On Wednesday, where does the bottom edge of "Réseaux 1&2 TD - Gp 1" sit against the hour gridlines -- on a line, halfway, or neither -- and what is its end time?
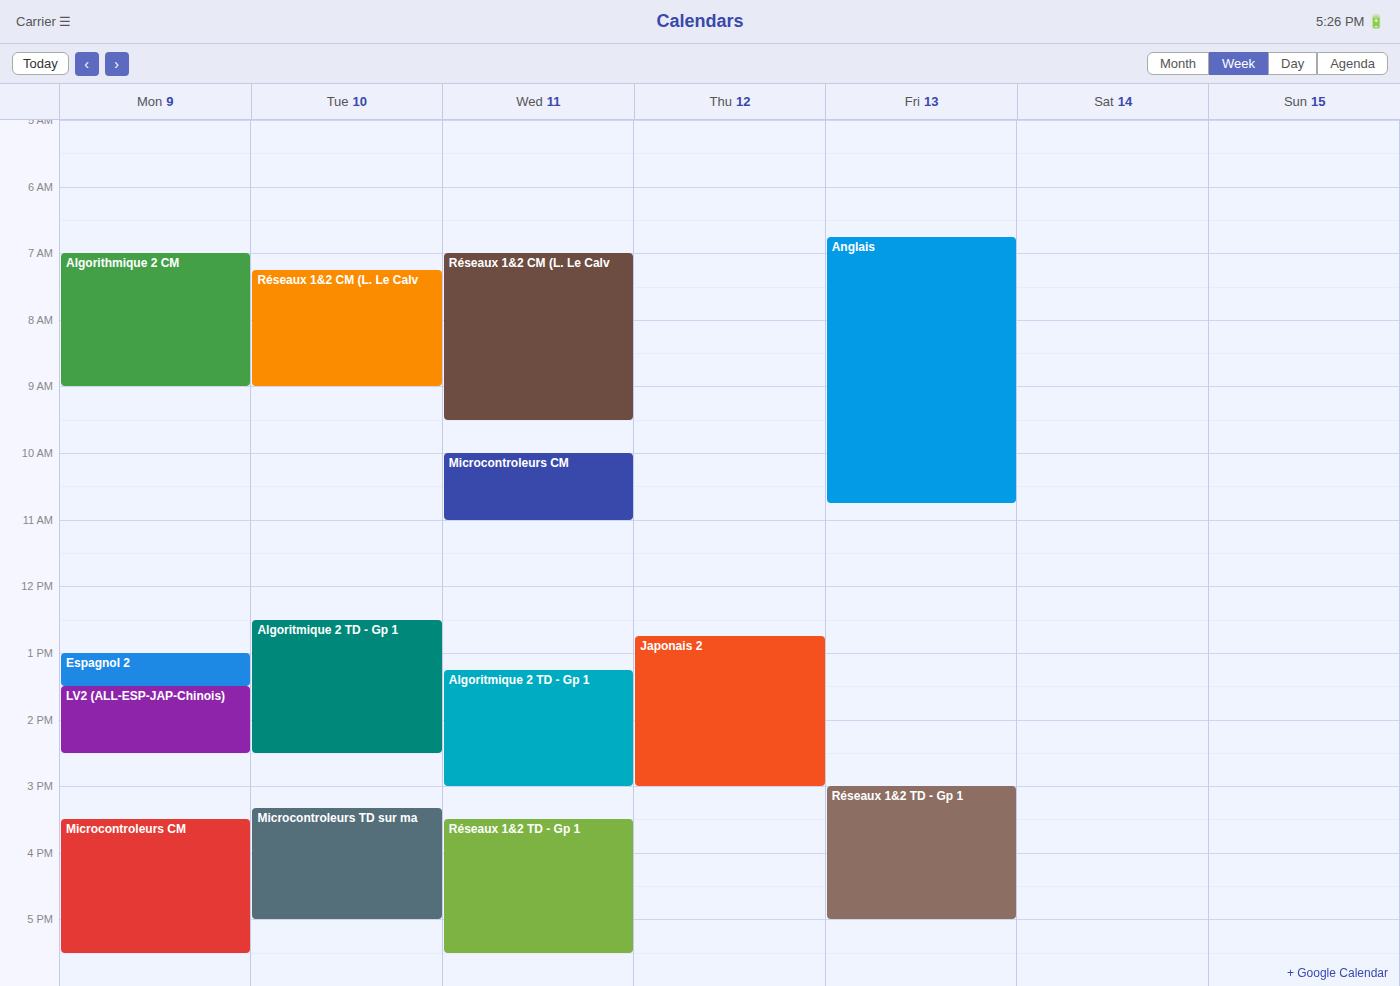
5:30 PM -- halfway between the 5 PM and 6 PM lines.